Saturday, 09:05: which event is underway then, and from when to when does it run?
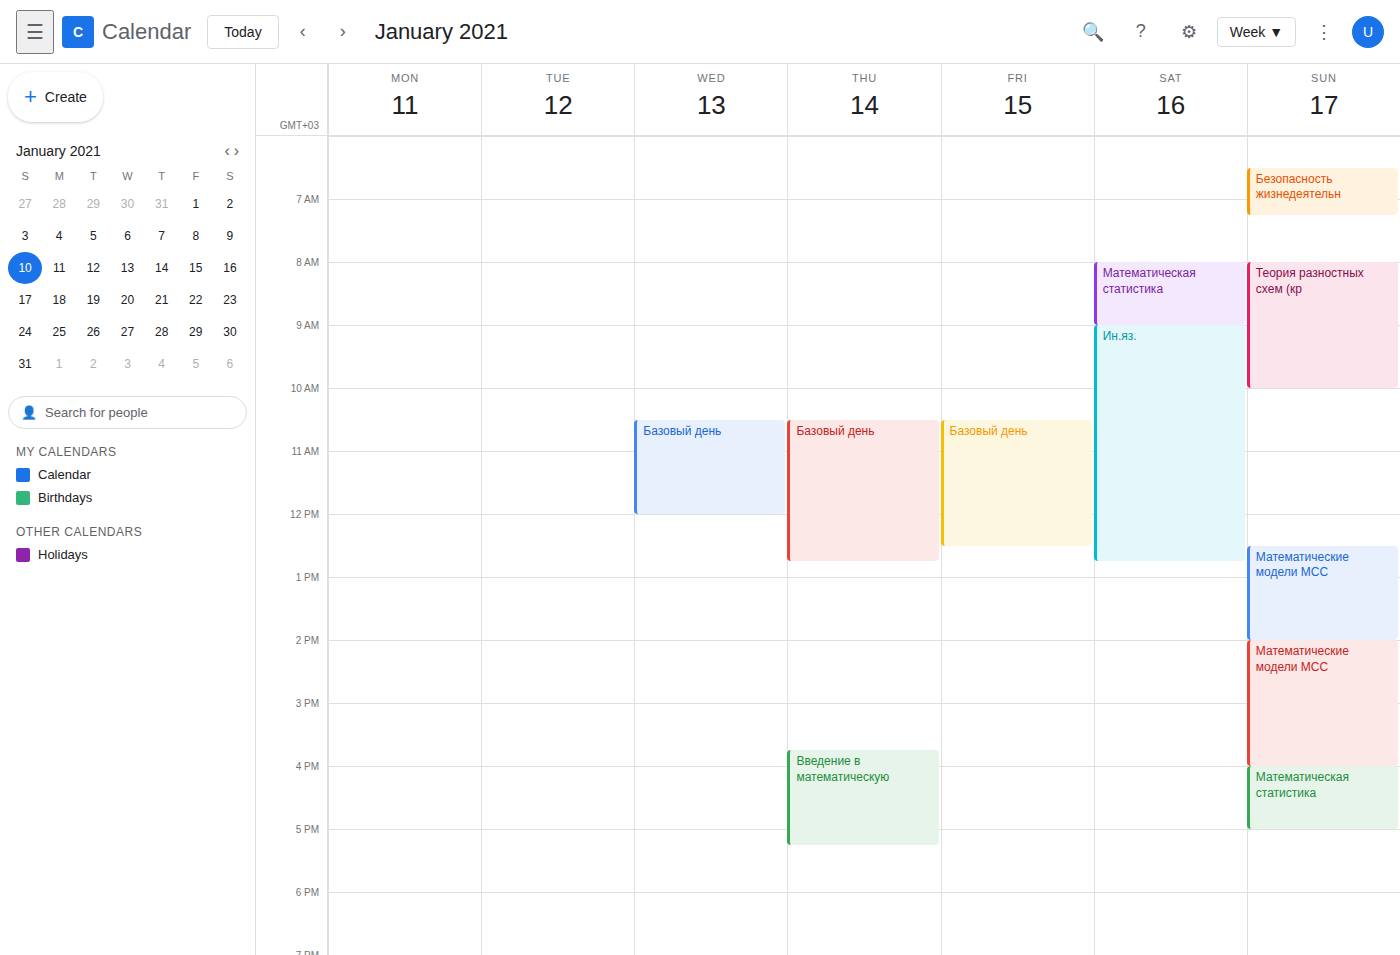
"Ин.яз.", 09:00 to 12:45